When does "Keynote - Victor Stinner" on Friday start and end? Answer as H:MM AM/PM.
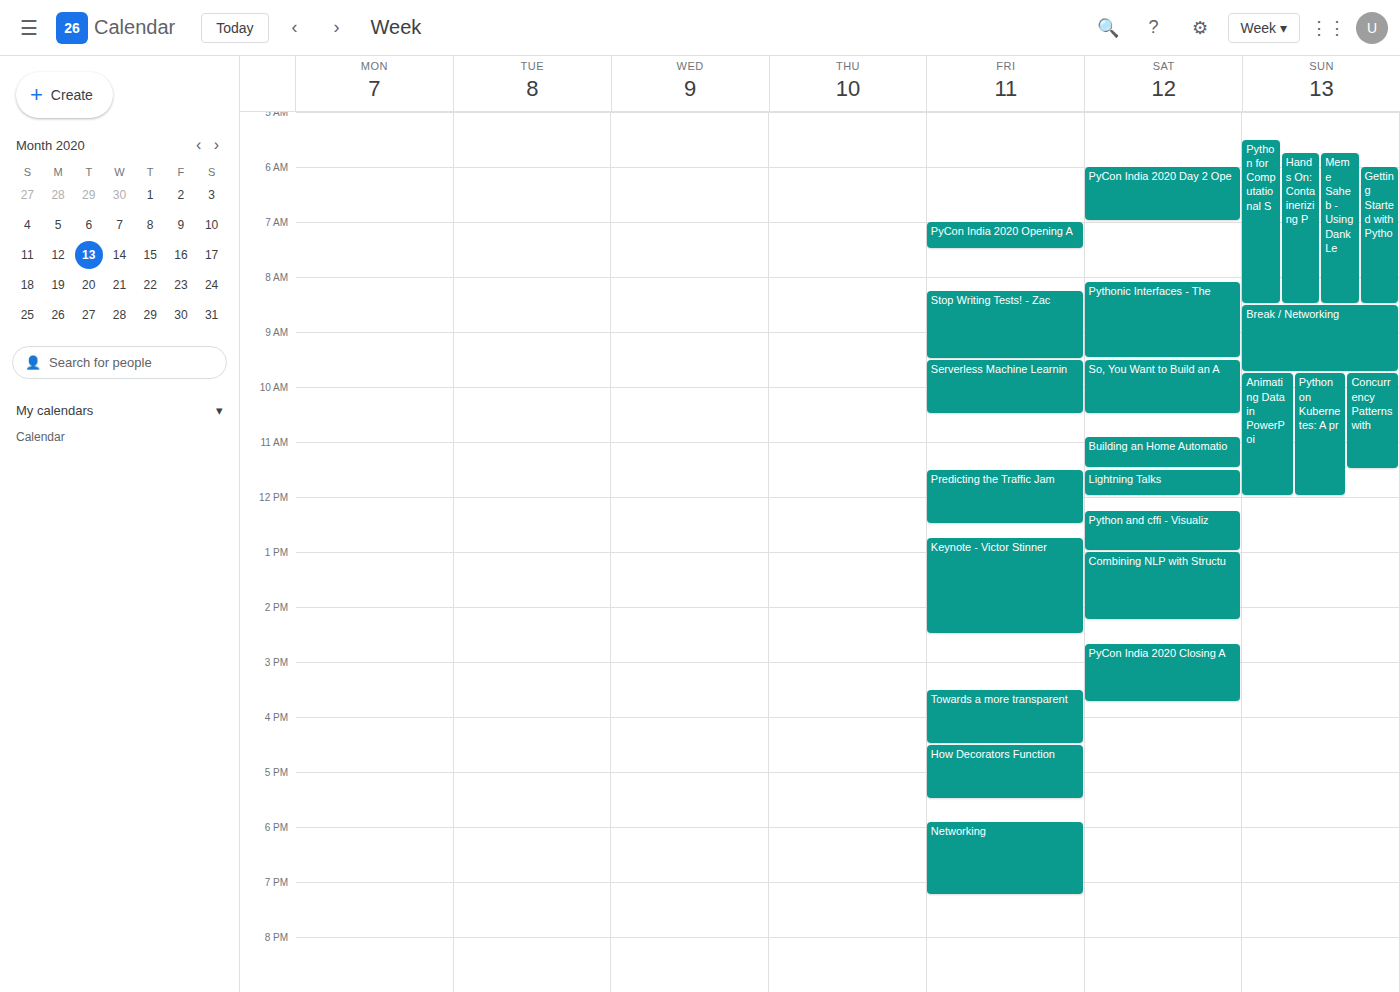
12:45 PM to 2:30 PM